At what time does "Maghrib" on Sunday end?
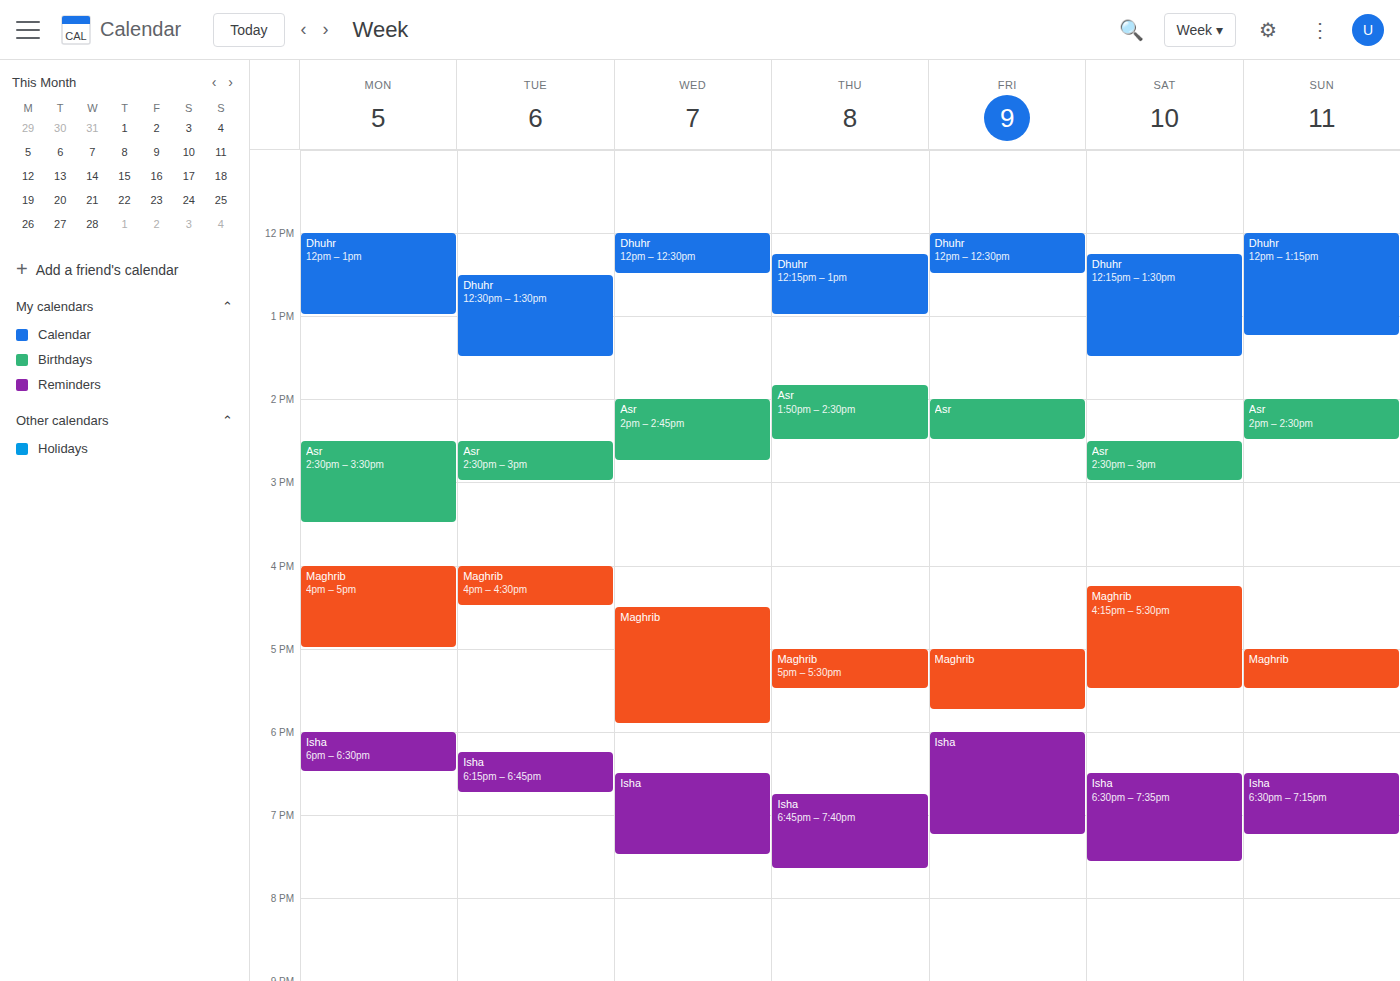
5:30 PM